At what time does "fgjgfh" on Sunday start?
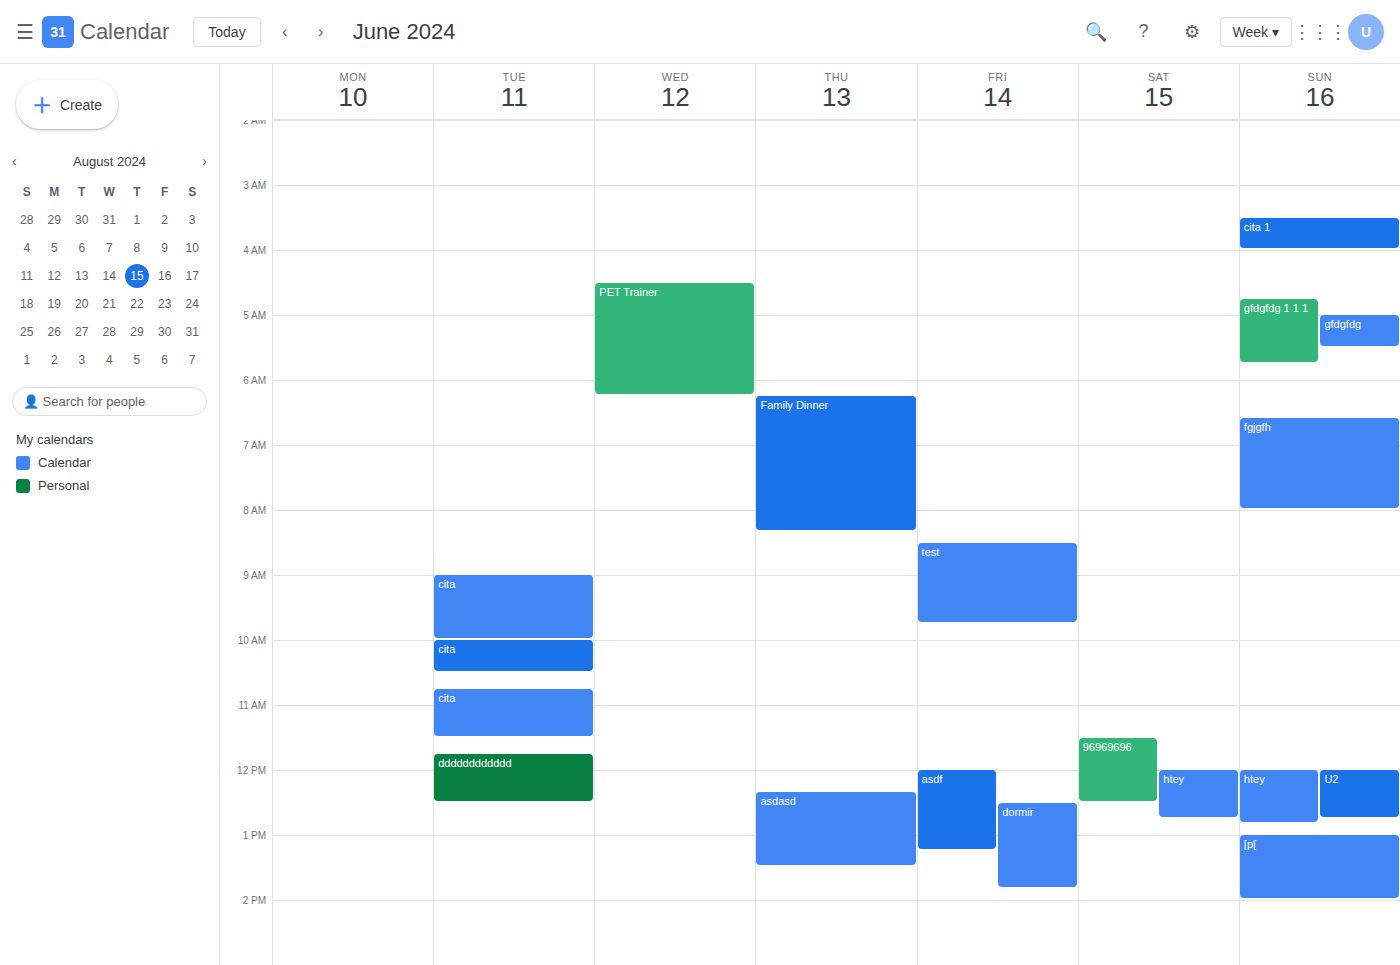
6:35 AM